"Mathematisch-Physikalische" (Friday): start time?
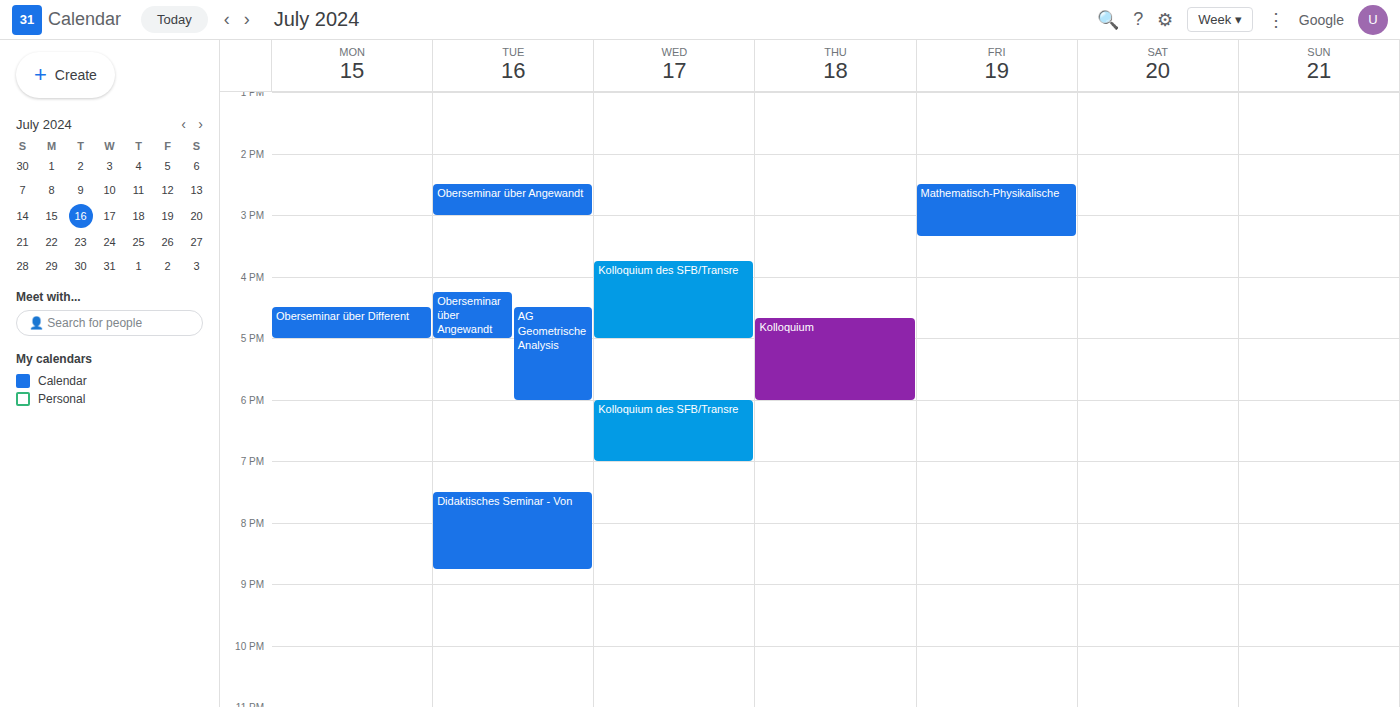
2:30 PM